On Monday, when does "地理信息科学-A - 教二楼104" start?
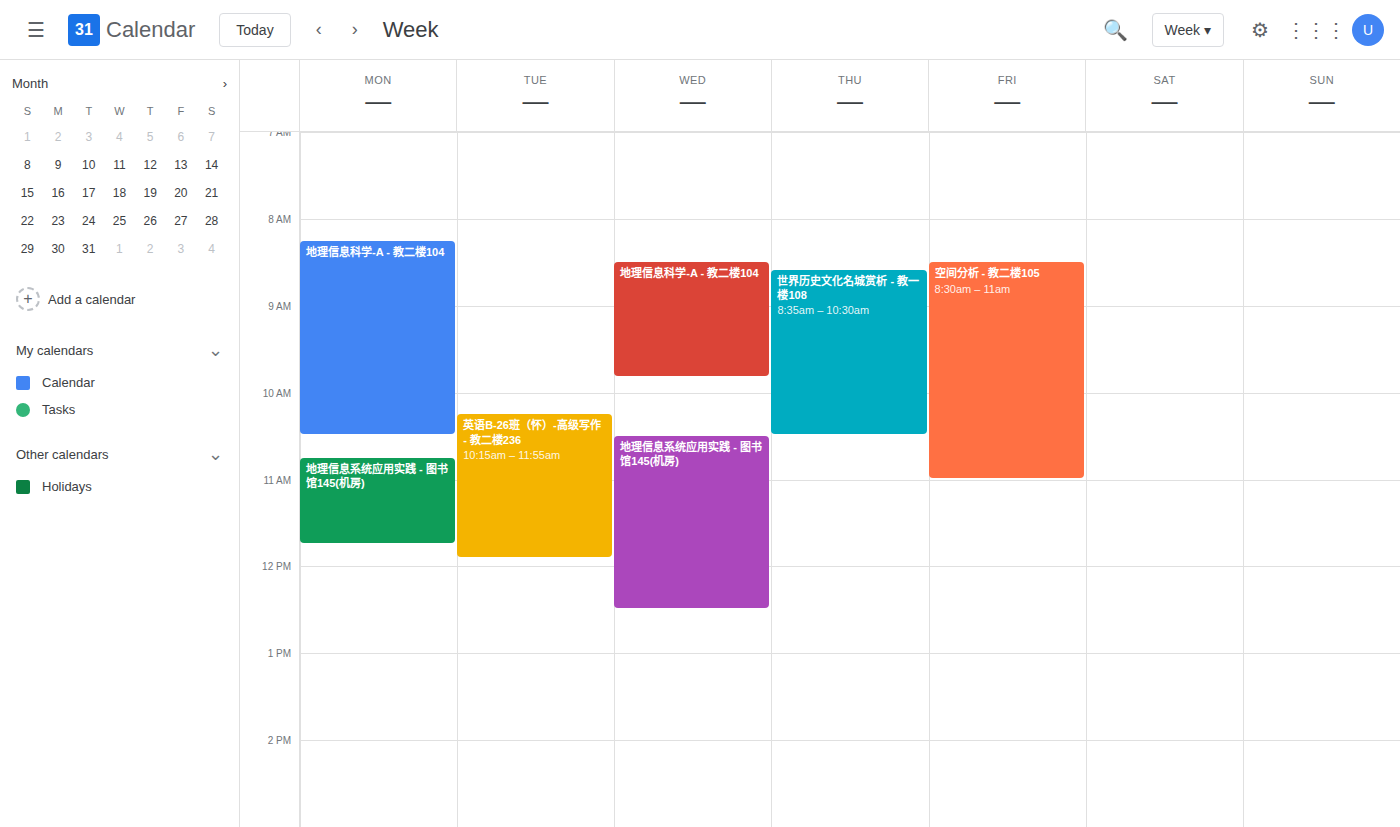
8:15 AM